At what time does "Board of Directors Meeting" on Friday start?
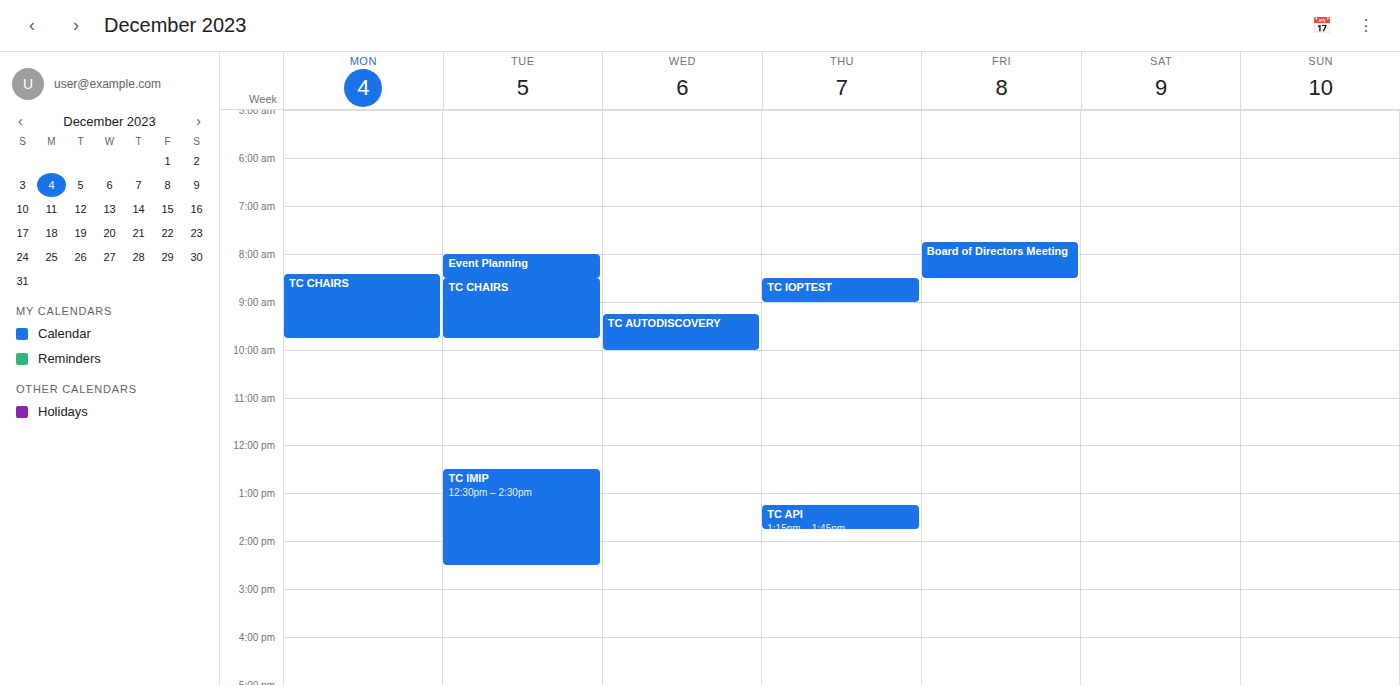
7:45 AM